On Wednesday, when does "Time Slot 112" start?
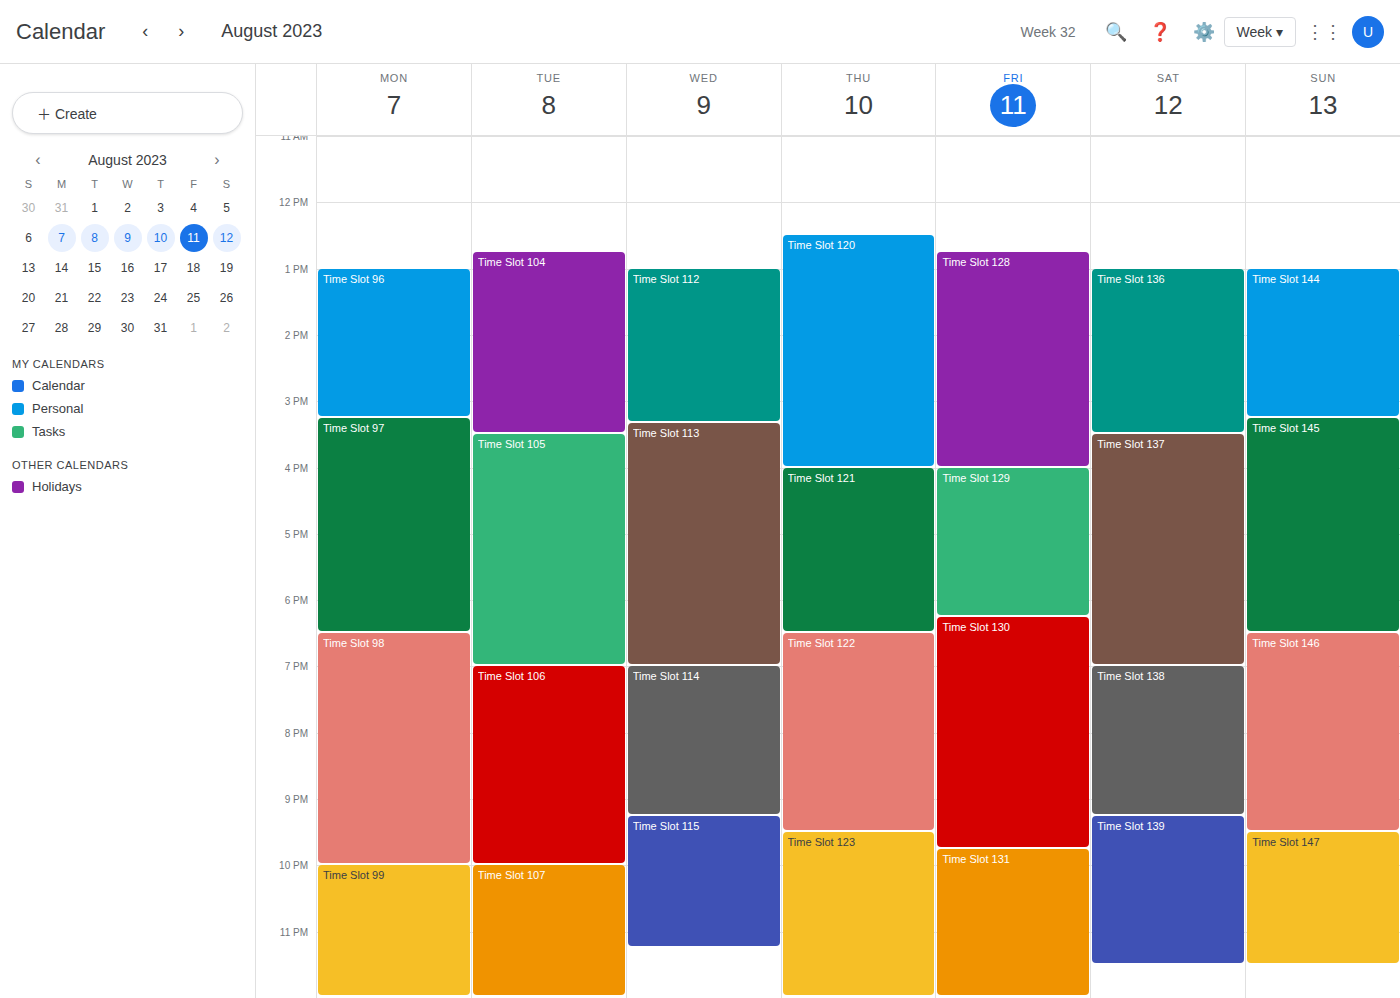
1:00 PM